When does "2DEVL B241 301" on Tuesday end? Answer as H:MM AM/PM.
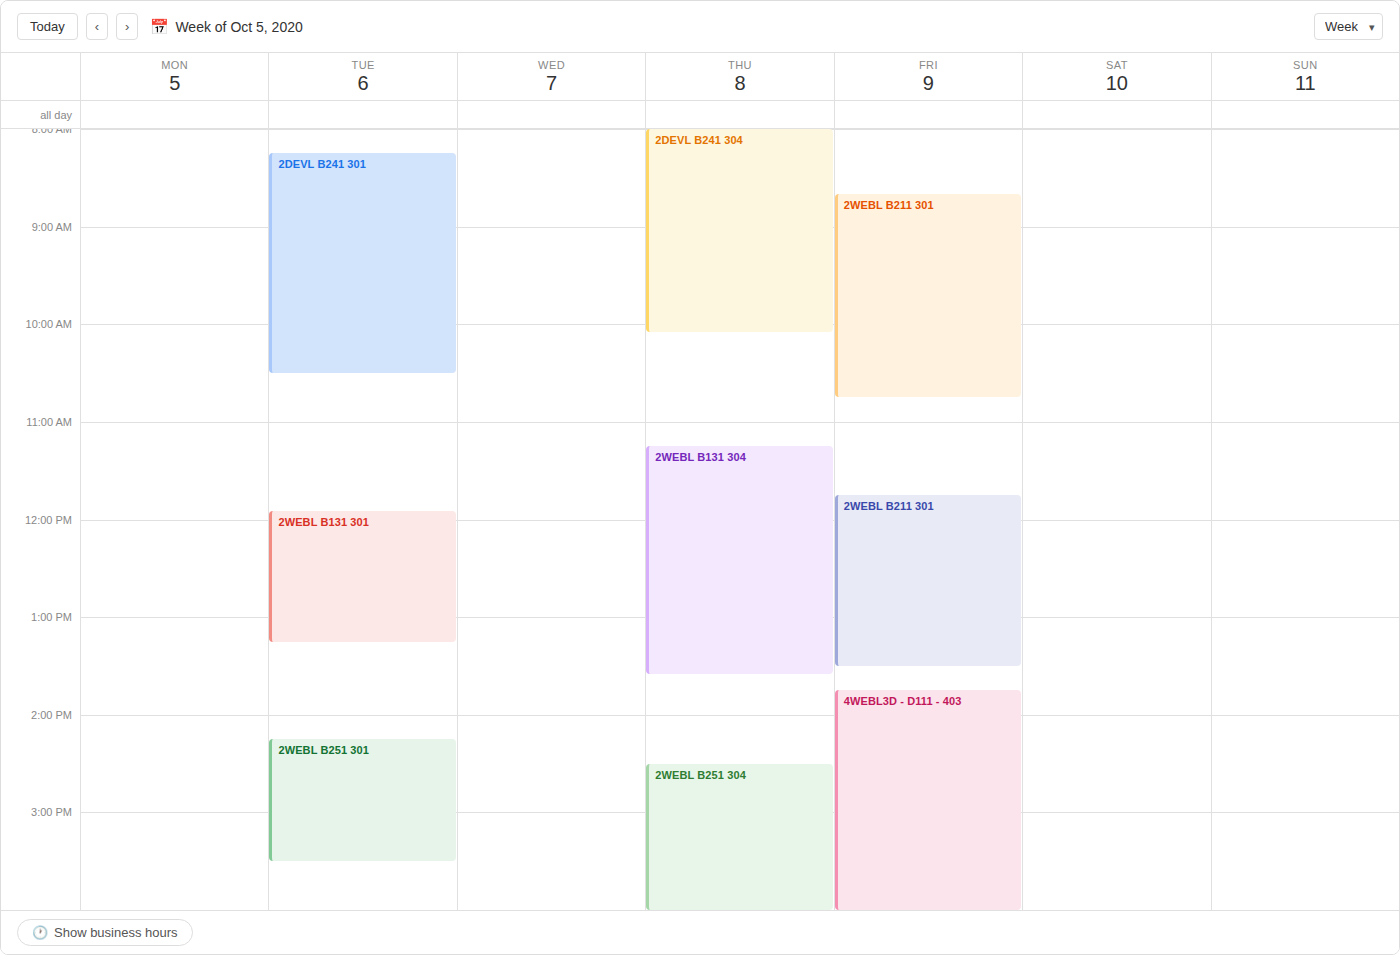
10:30 AM